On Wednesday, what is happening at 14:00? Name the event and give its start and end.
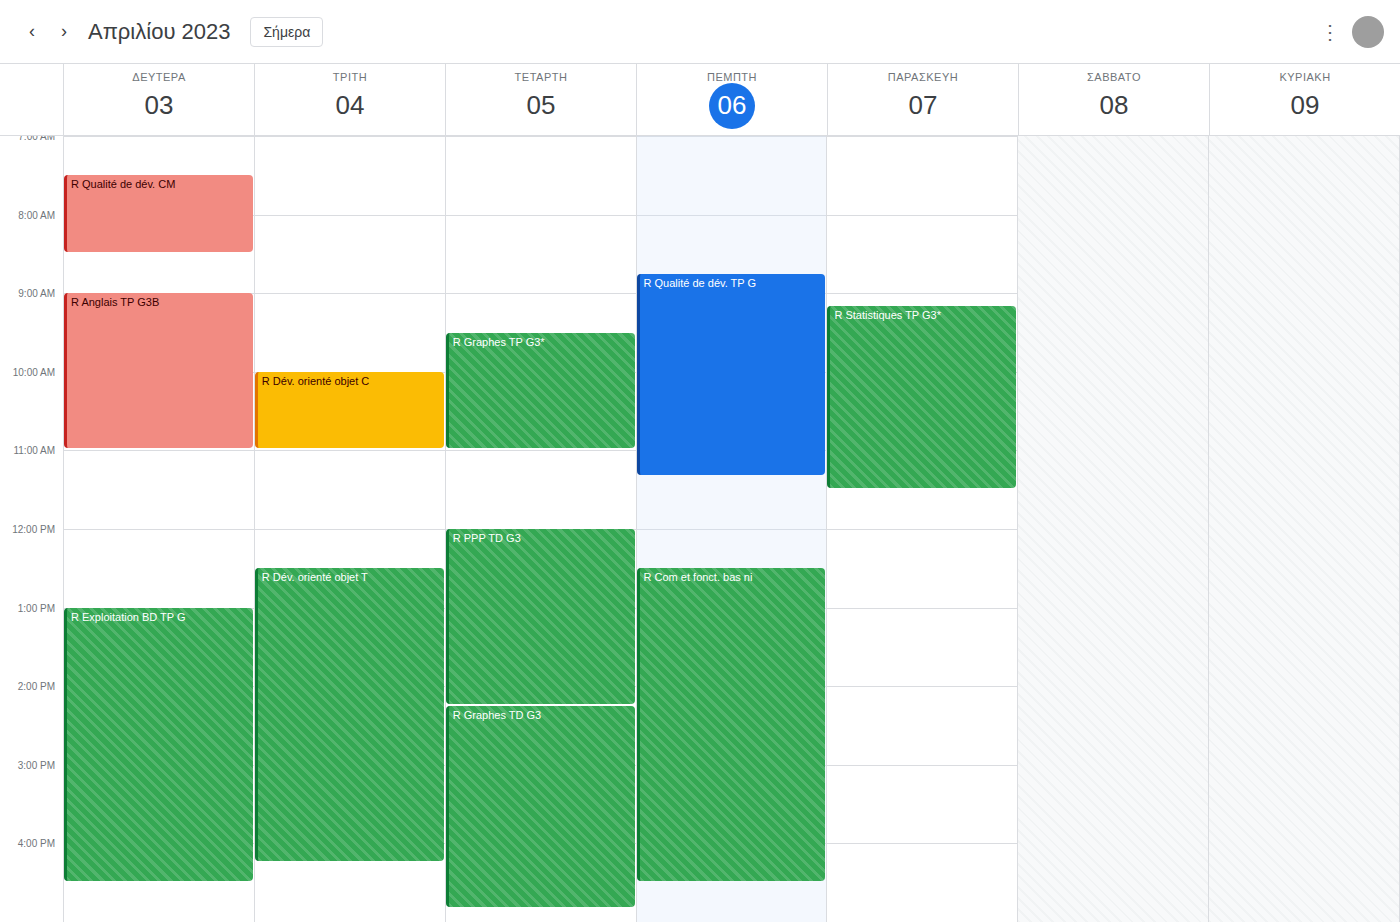
"R PPP TD G3", 12:00 to 14:15